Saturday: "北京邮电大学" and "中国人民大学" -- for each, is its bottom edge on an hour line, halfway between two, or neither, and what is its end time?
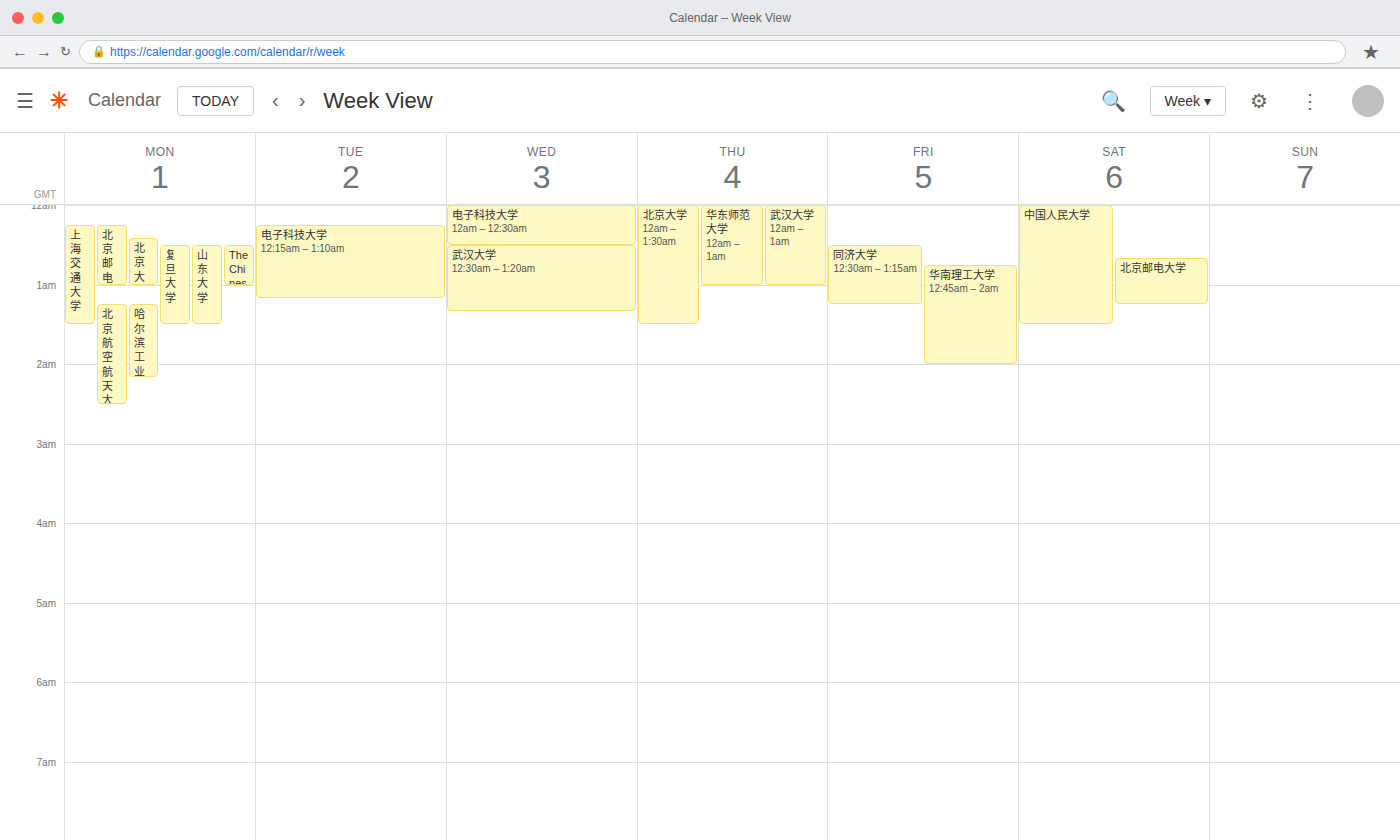
"北京邮电大学": 1:15 AM, neither: a quarter of the way from the 1 AM line to the 2 AM line. "中国人民大学": 1:30 AM, halfway between the 1 AM and 2 AM lines.